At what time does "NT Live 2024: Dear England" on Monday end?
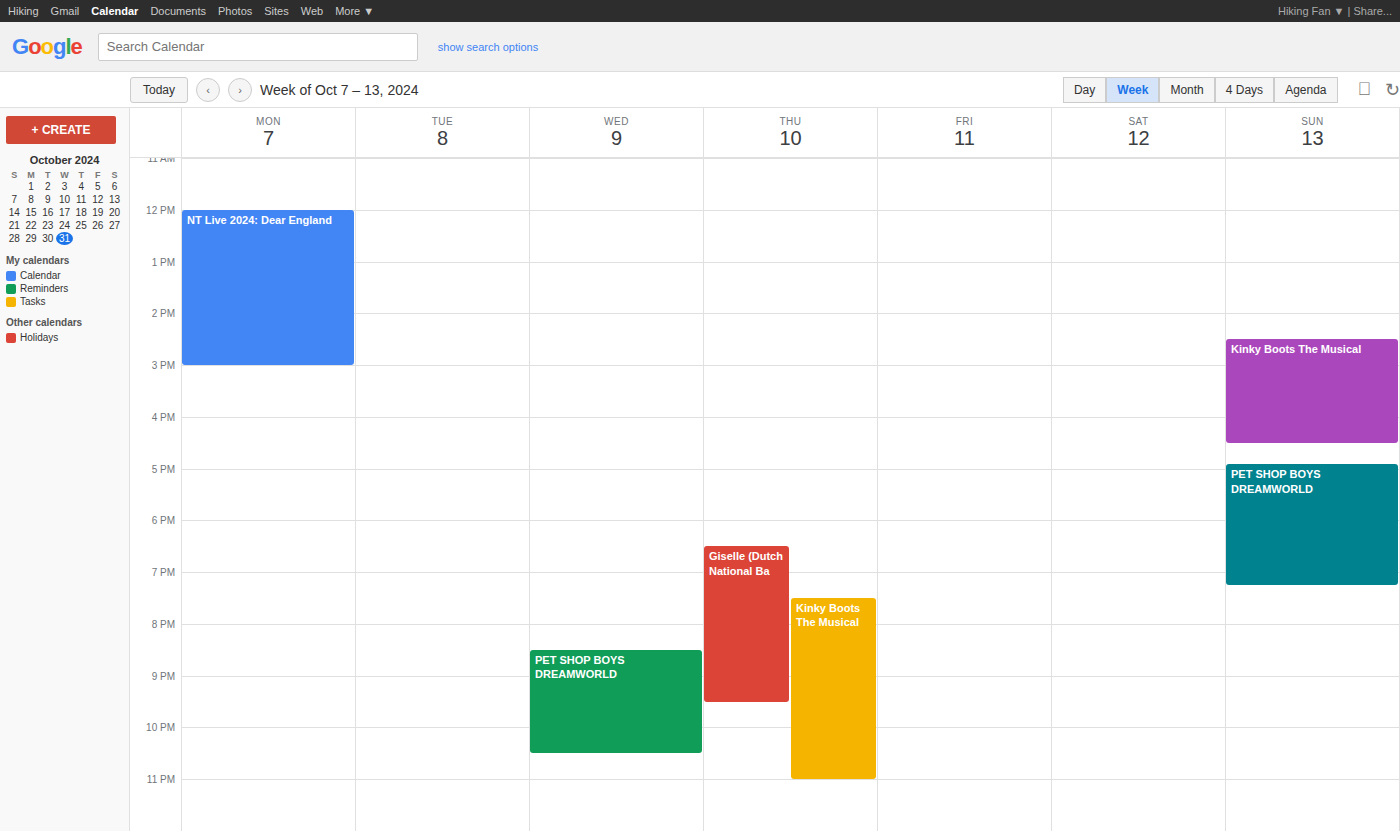
15:00